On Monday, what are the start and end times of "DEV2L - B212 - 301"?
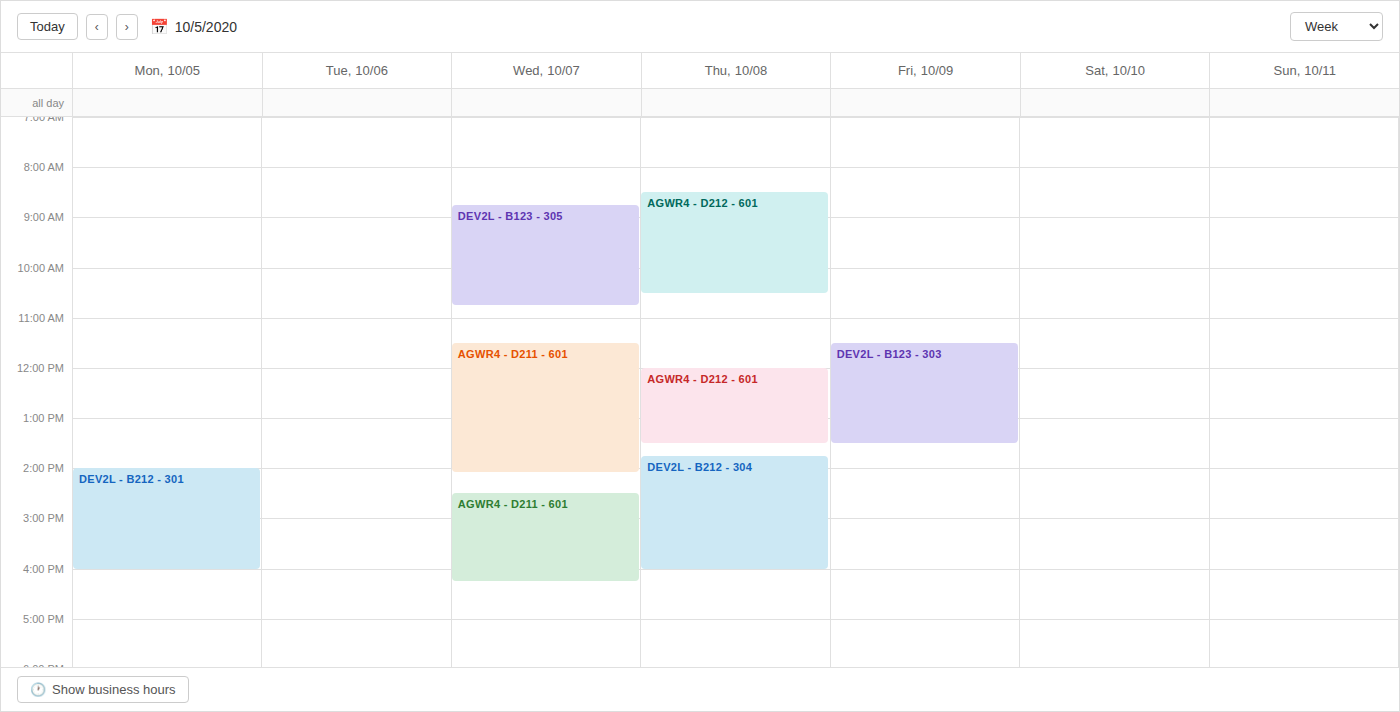
2:00 PM to 4:00 PM